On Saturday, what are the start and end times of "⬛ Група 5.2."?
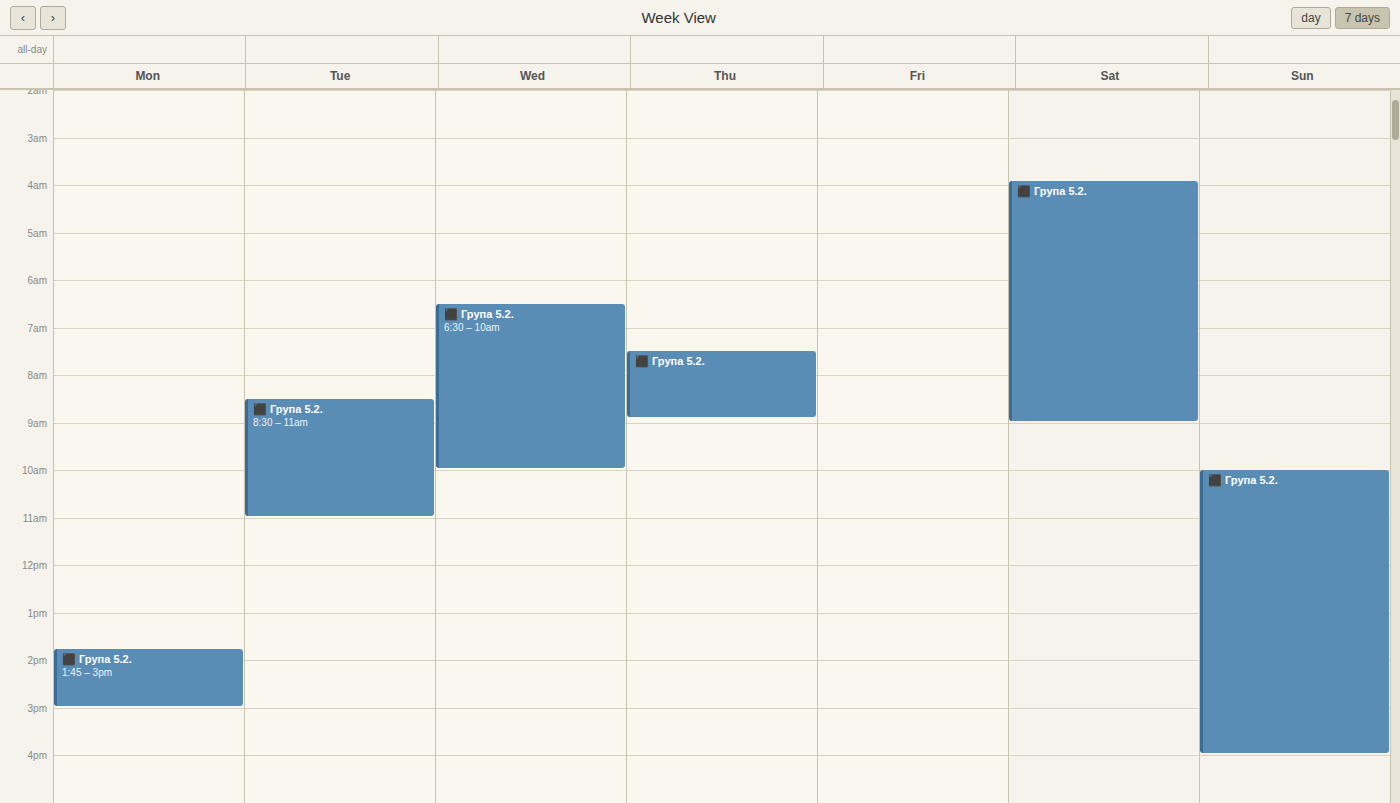
3:55 AM to 9:00 AM